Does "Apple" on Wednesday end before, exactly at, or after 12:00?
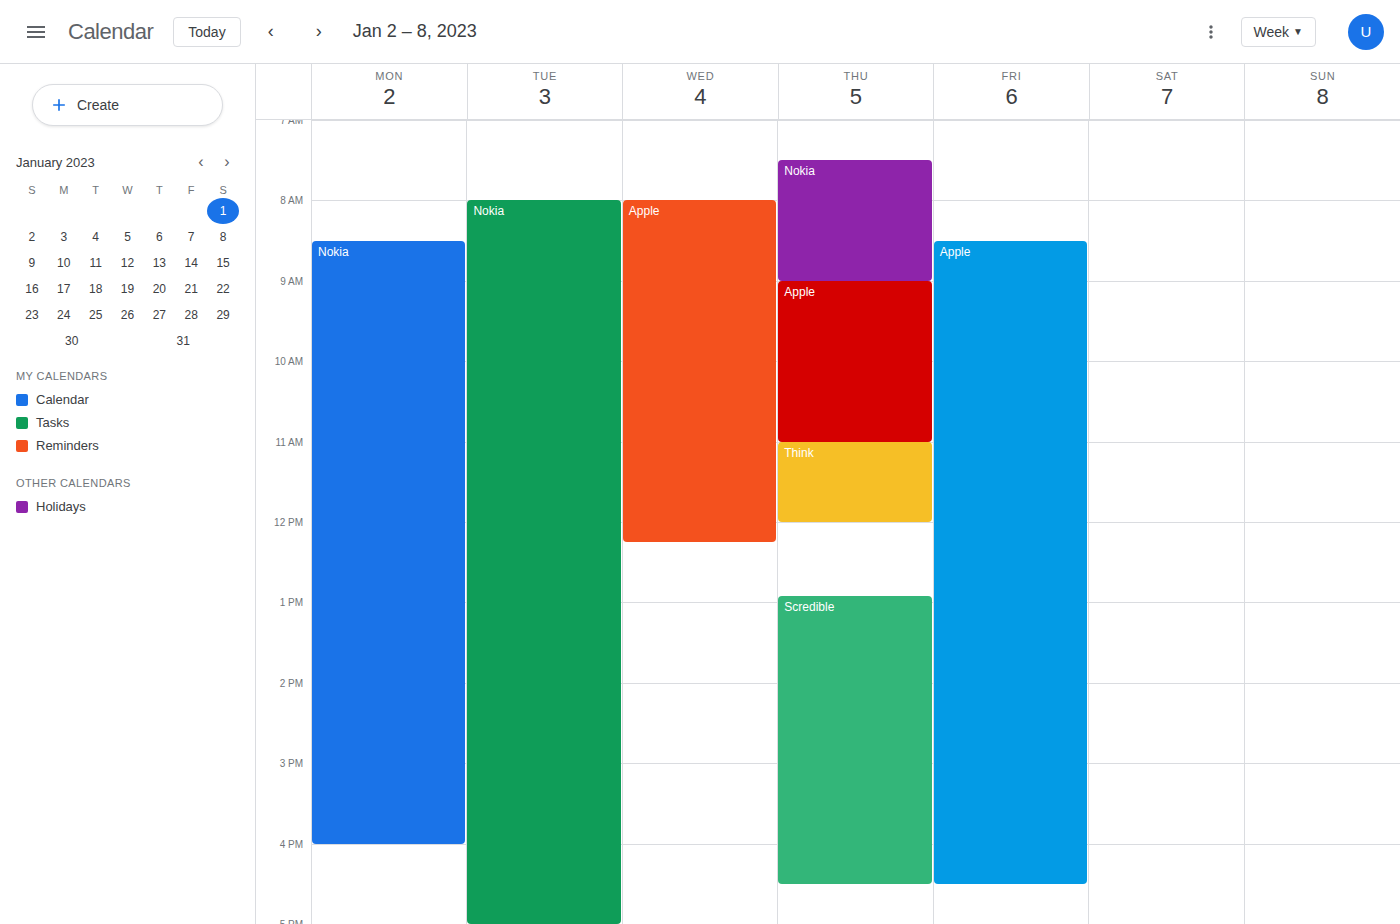
12:15 -- after 12:00, 15 minutes below the 12:00 line.